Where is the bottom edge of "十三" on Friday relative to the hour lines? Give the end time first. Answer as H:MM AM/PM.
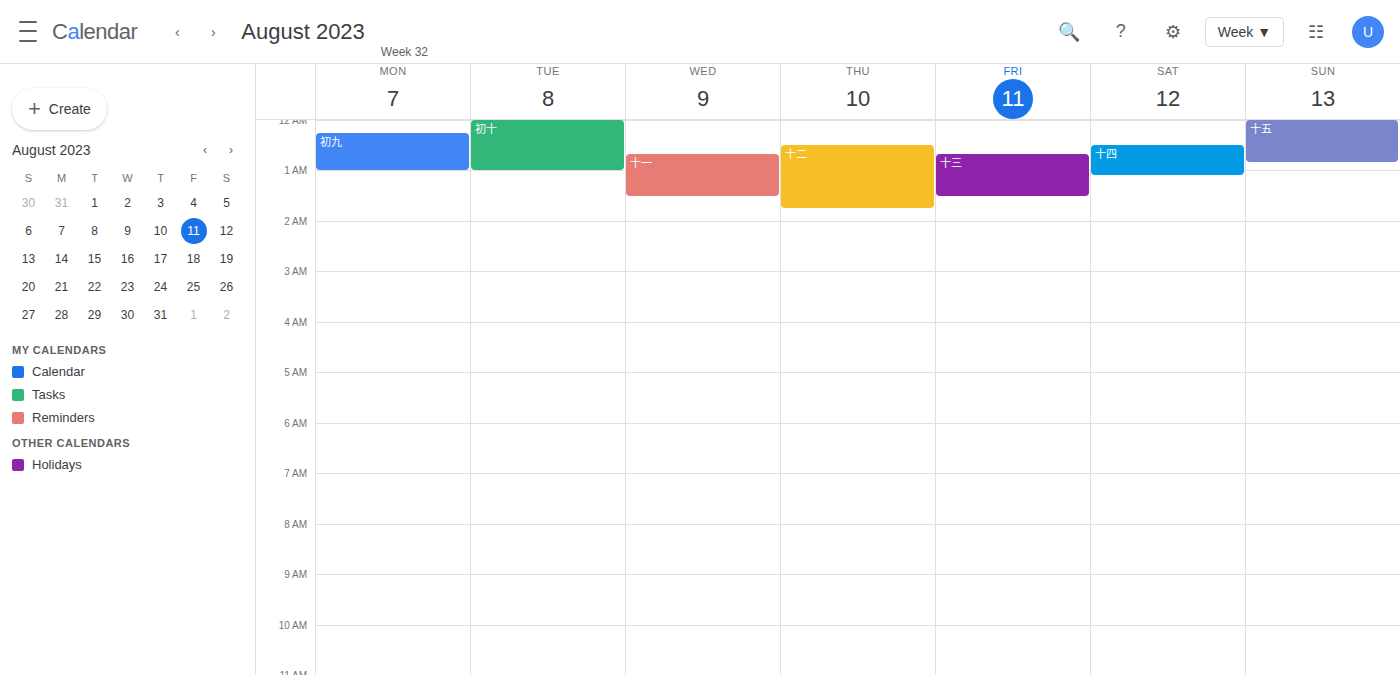
1:30 AM -- halfway between the 1 AM and 2 AM lines.